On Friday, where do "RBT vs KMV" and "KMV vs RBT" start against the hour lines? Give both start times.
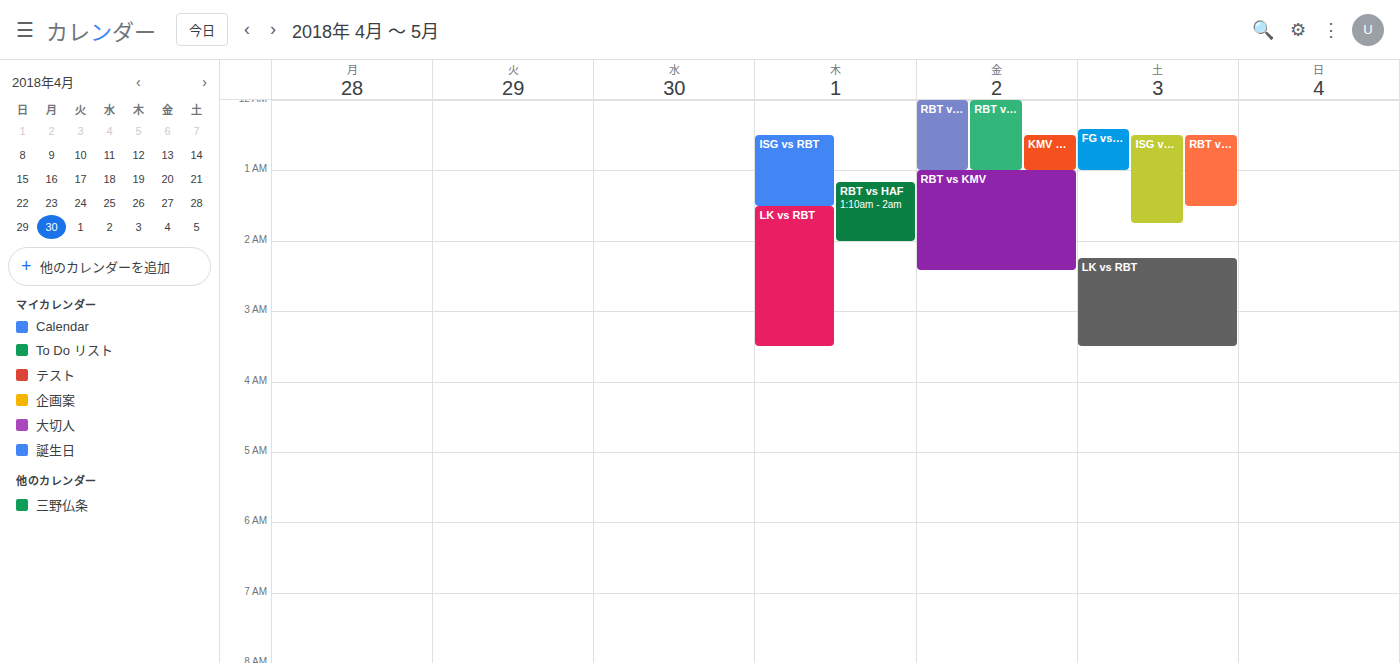
"RBT vs KMV": 1:00 AM, exactly on the 1 AM line. "KMV vs RBT": 12:30 AM, halfway between the 12 AM and 1 AM lines.